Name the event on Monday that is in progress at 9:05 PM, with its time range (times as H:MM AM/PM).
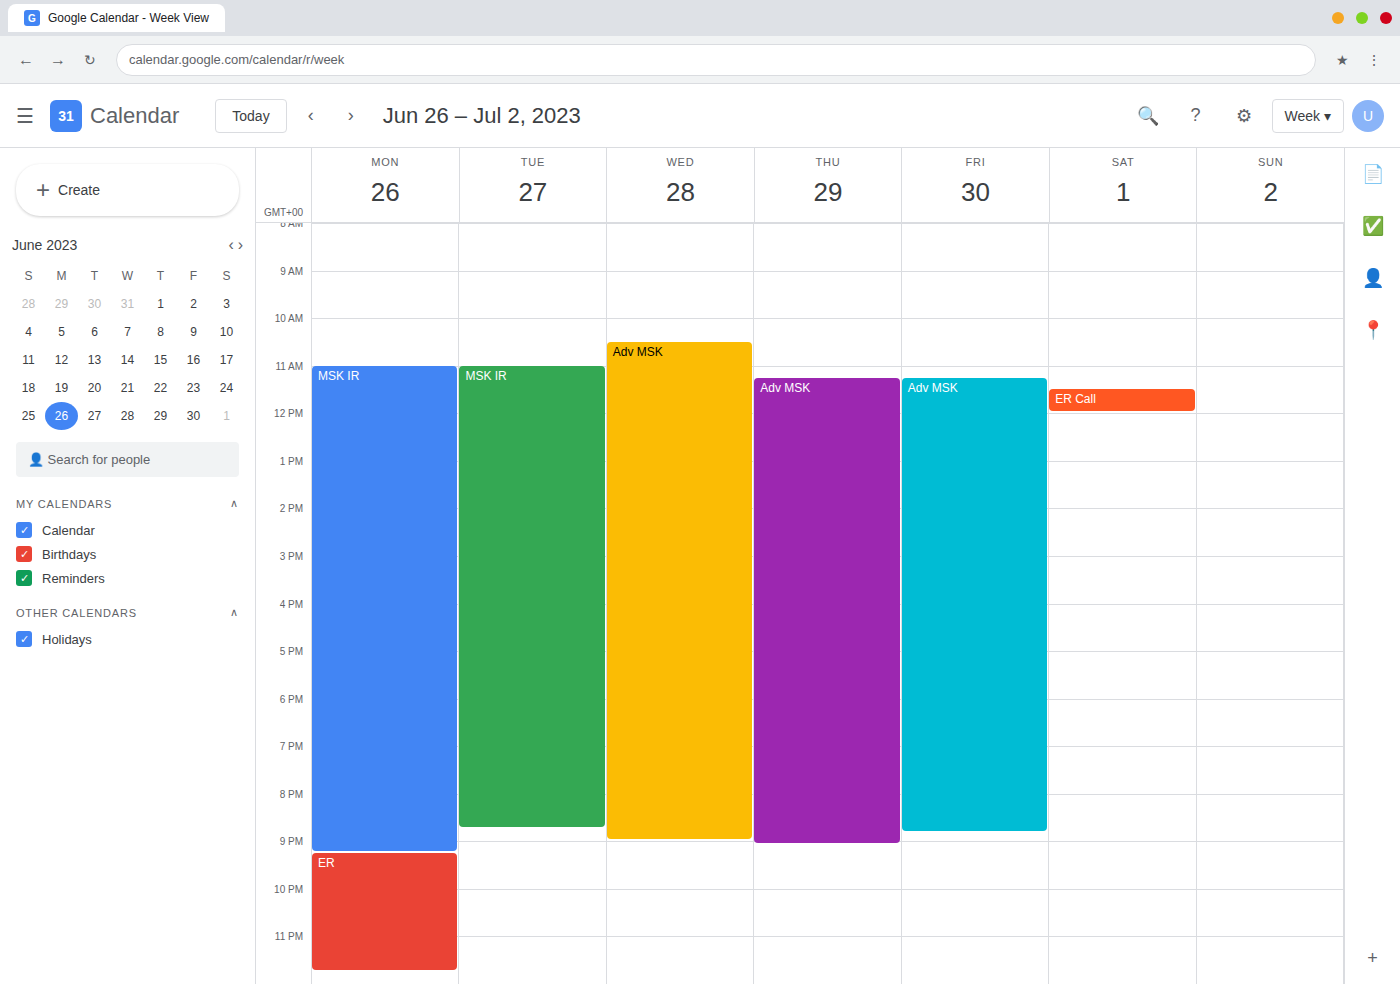
"MSK IR", 11:00 AM to 9:15 PM